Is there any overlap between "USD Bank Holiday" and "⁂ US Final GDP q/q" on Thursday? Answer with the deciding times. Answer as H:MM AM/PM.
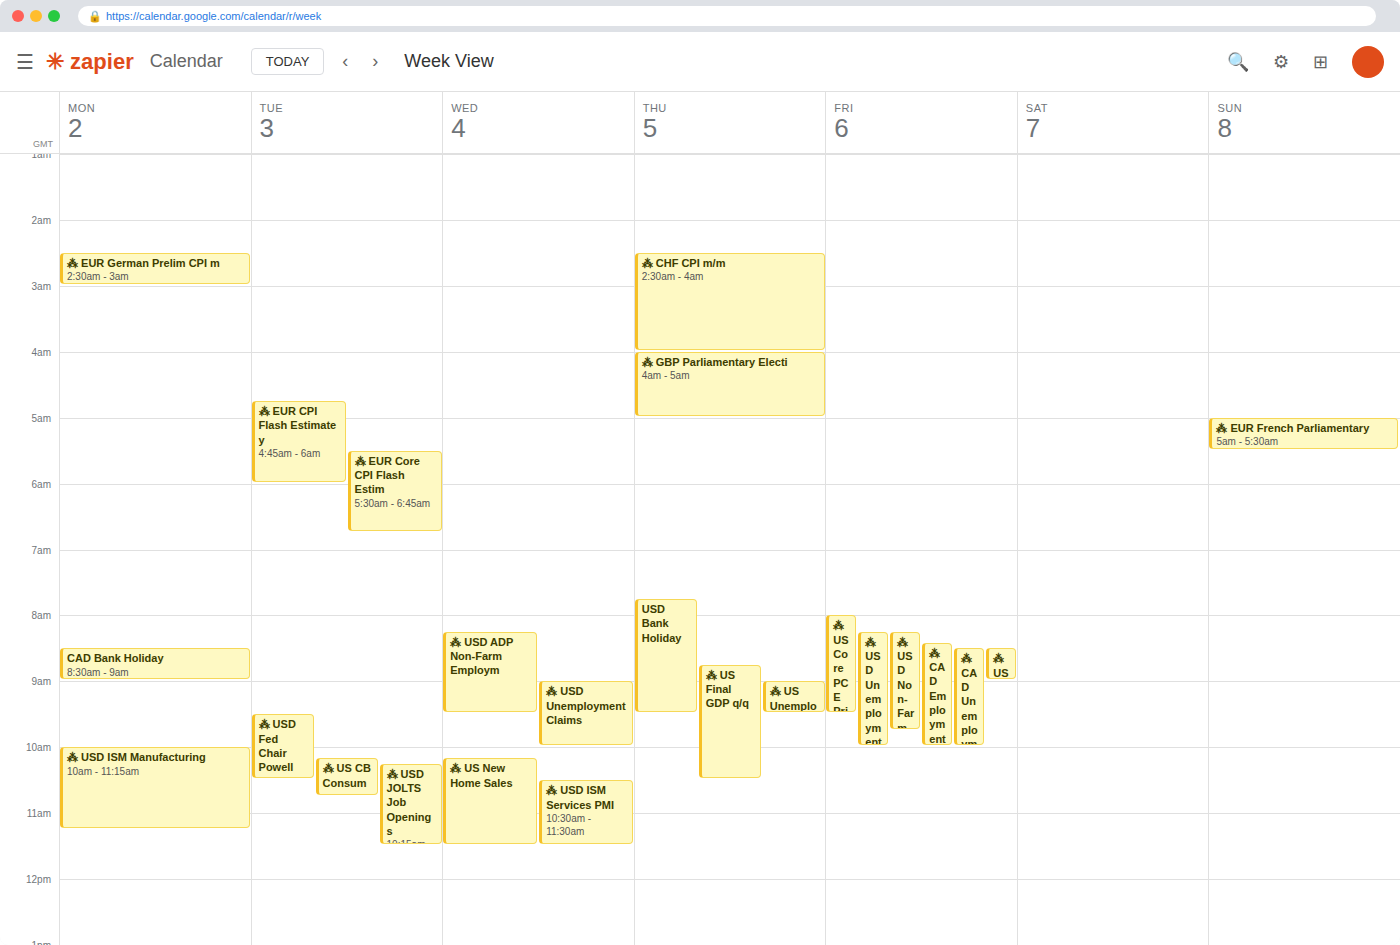
"⁂ US Final GDP q/q" starts at 8:45 AM, before "USD Bank Holiday" ends at 9:30 AM -- they overlap.